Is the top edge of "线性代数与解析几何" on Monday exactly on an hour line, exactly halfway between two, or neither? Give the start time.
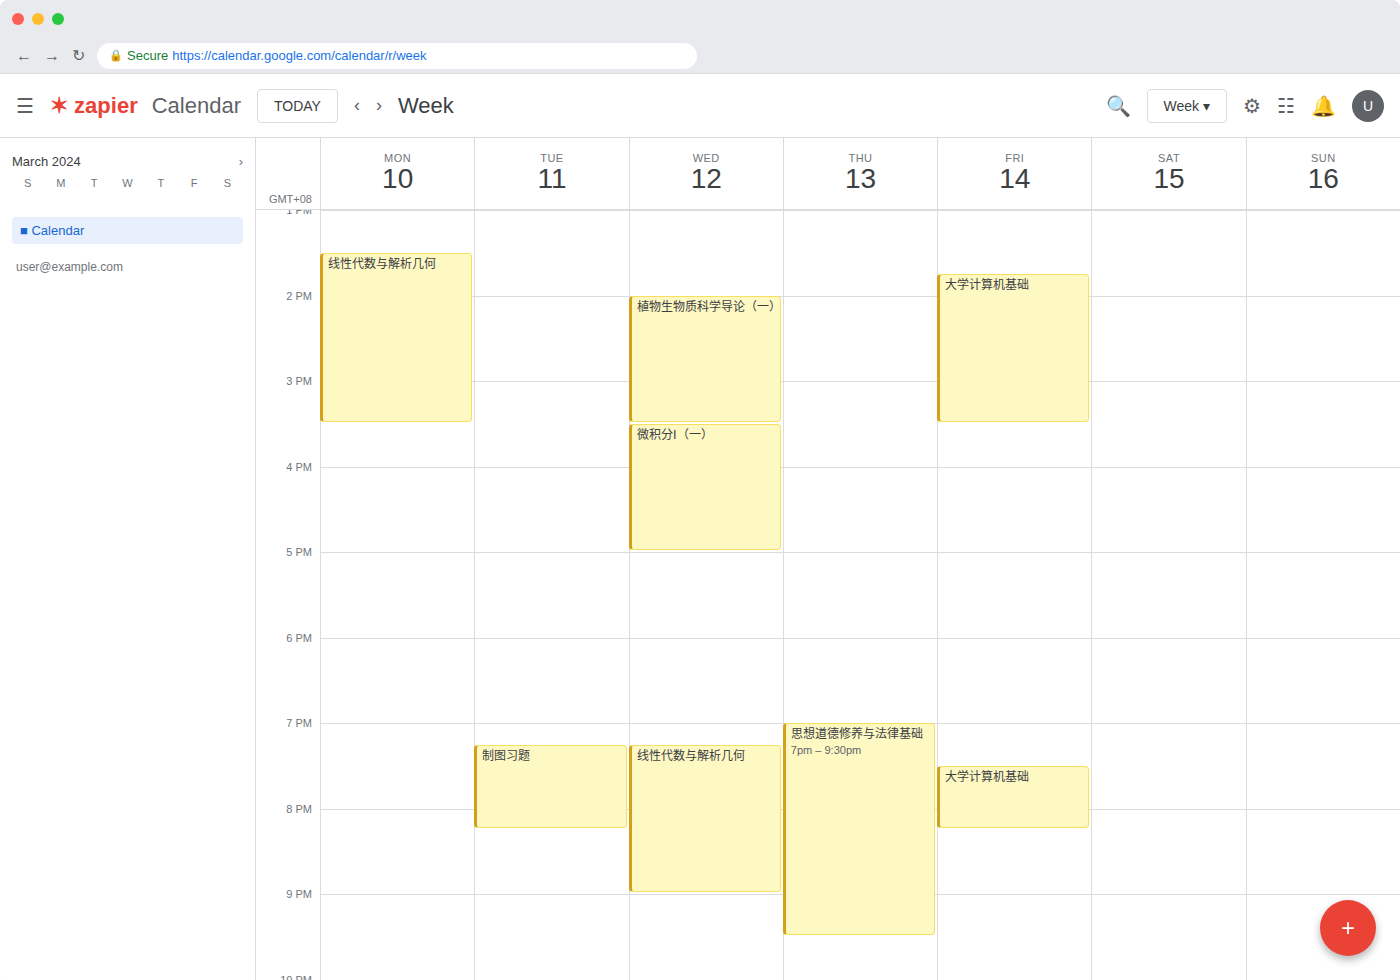
1:30 PM -- halfway between the 1 PM and 2 PM lines.